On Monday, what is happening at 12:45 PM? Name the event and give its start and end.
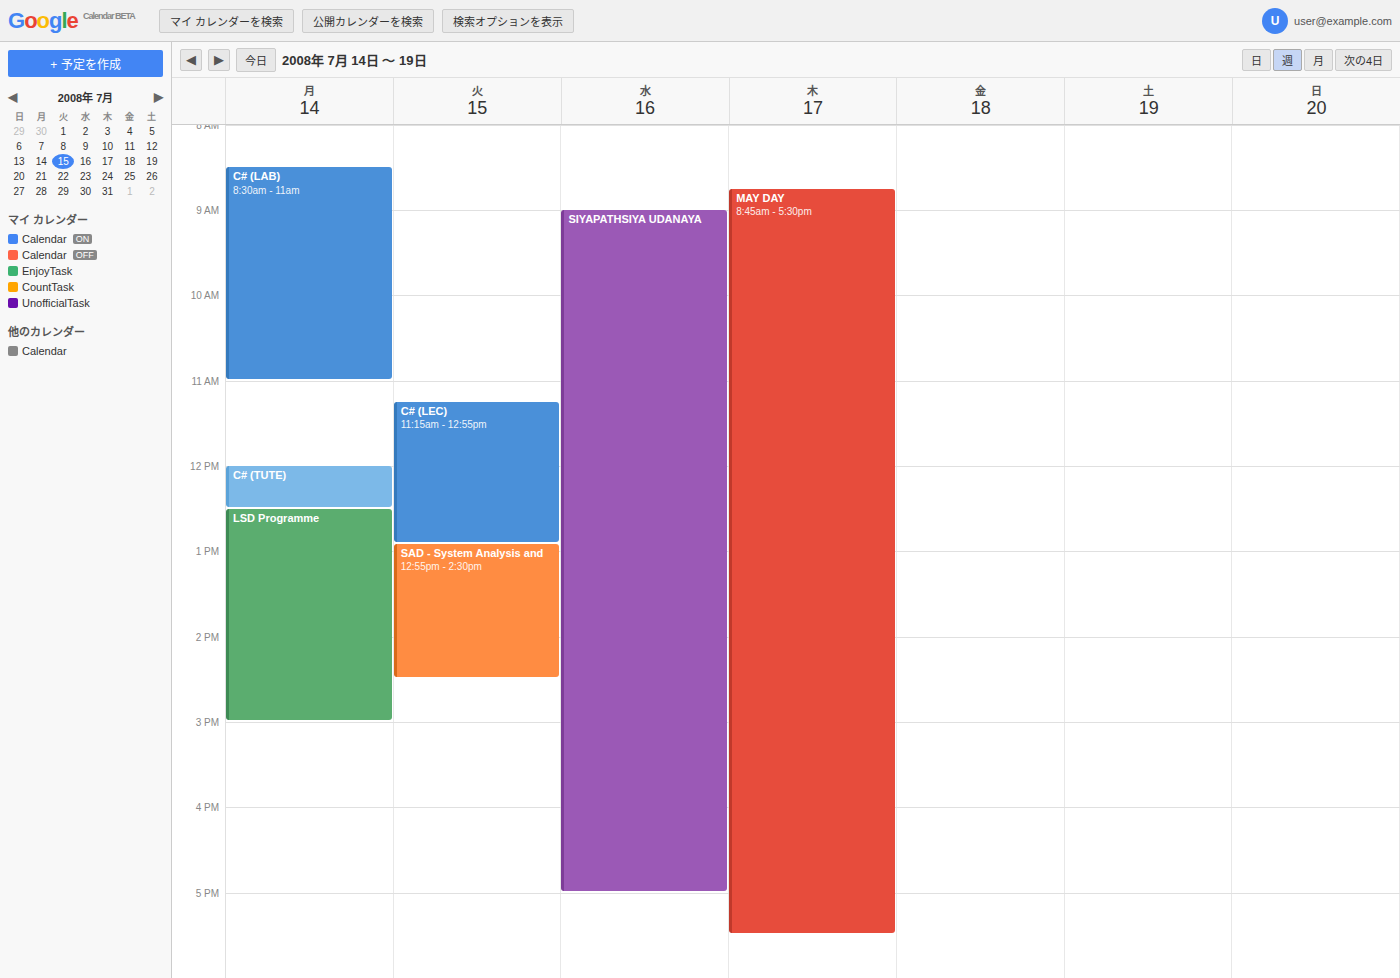
"LSD Programme", 12:30 PM to 3:00 PM